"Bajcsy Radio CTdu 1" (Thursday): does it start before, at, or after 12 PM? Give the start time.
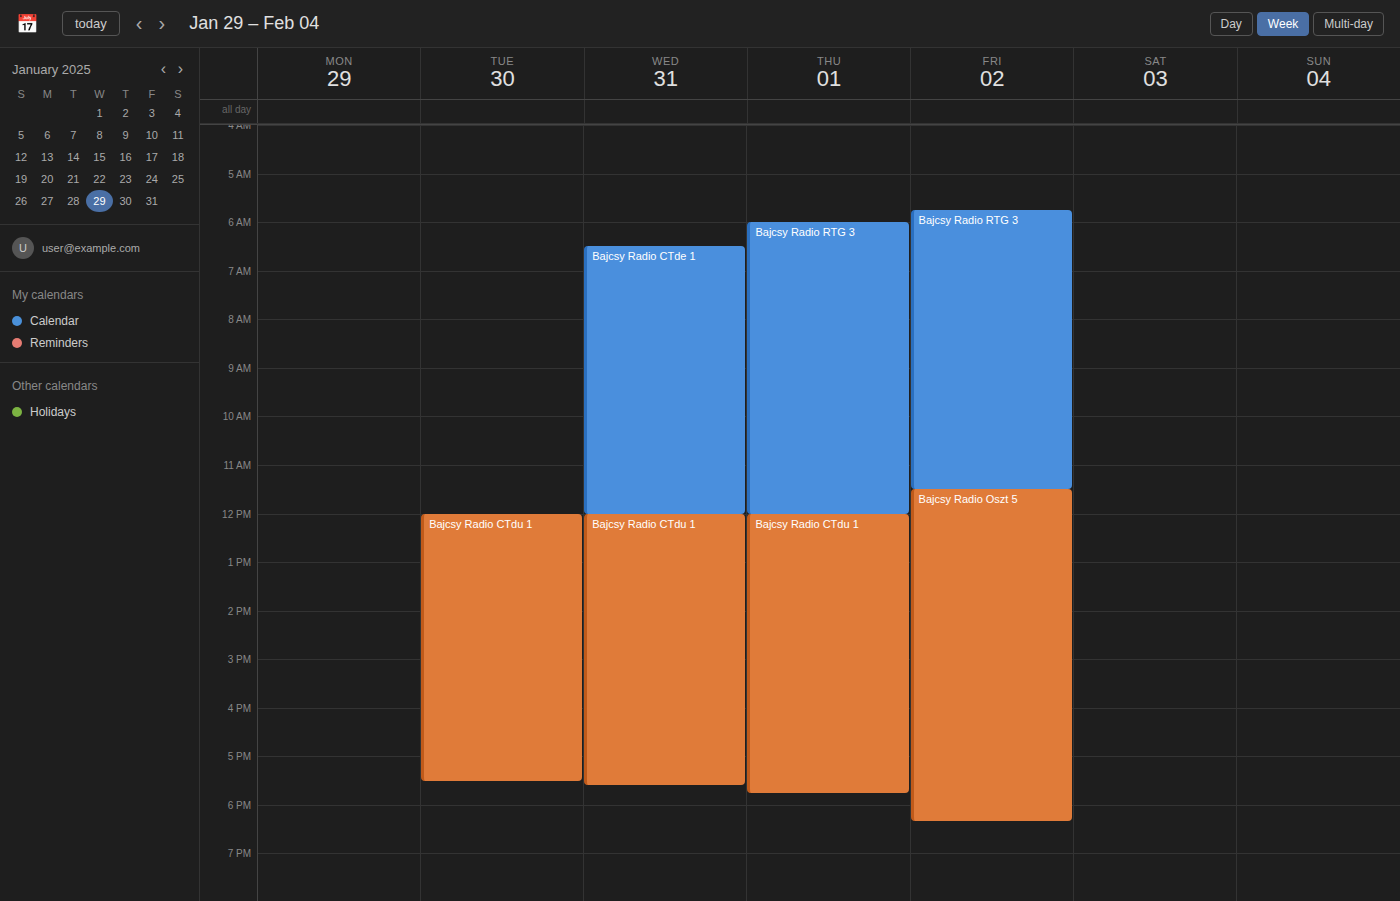
12:00 PM -- exactly at 12 PM, on the 12 PM line.